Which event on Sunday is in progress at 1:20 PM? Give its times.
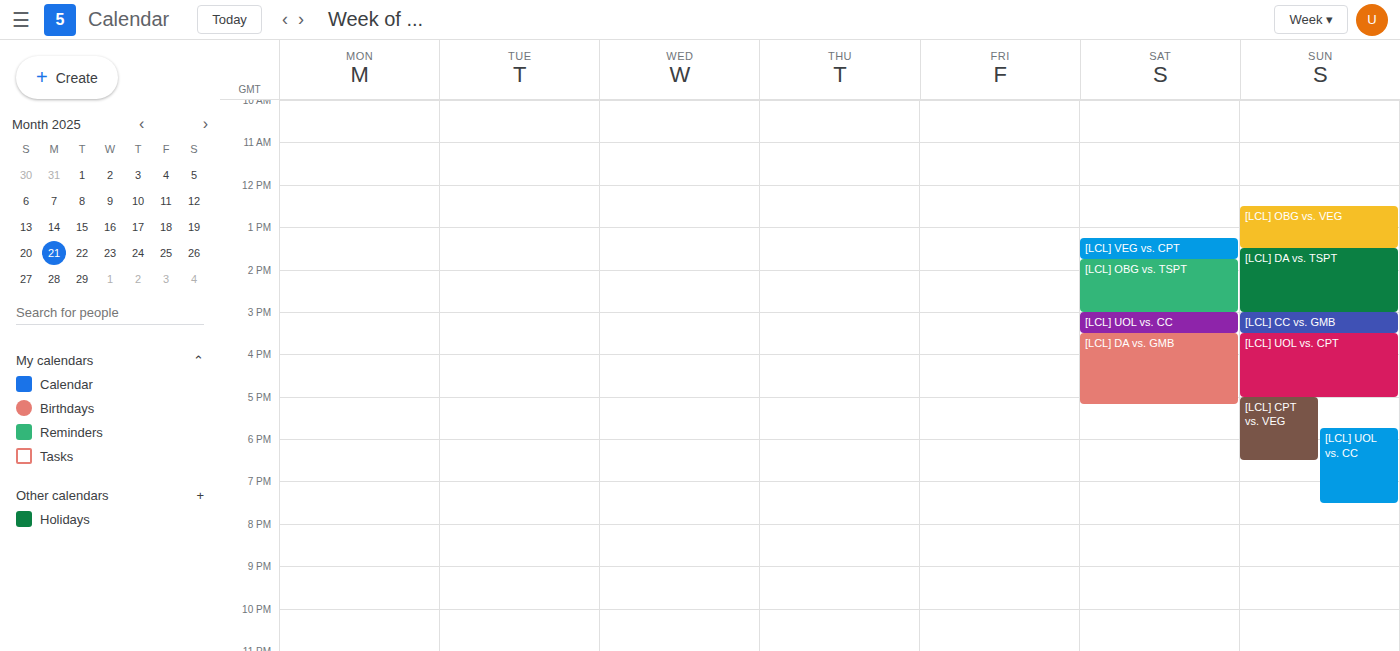
"[LCL] OBG vs. VEG", 12:30 PM to 1:30 PM